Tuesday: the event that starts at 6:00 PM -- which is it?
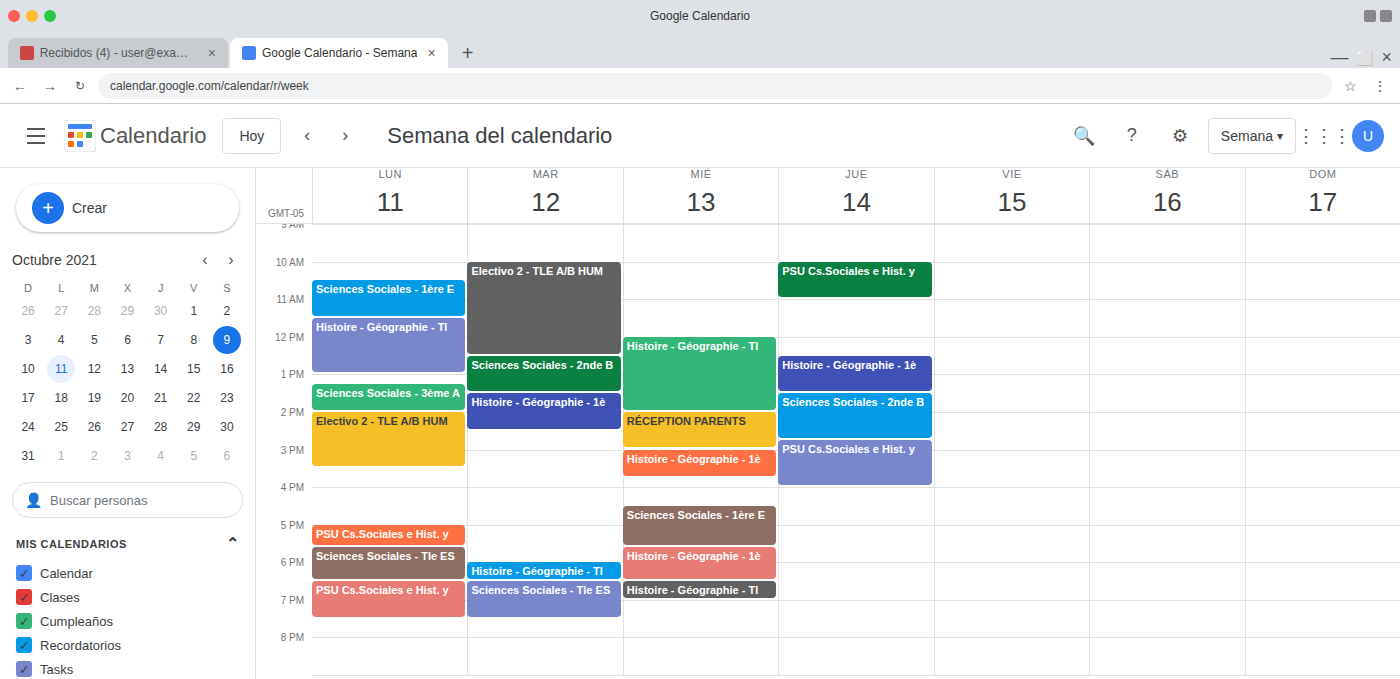
"Histoire - Géographie - Tl"